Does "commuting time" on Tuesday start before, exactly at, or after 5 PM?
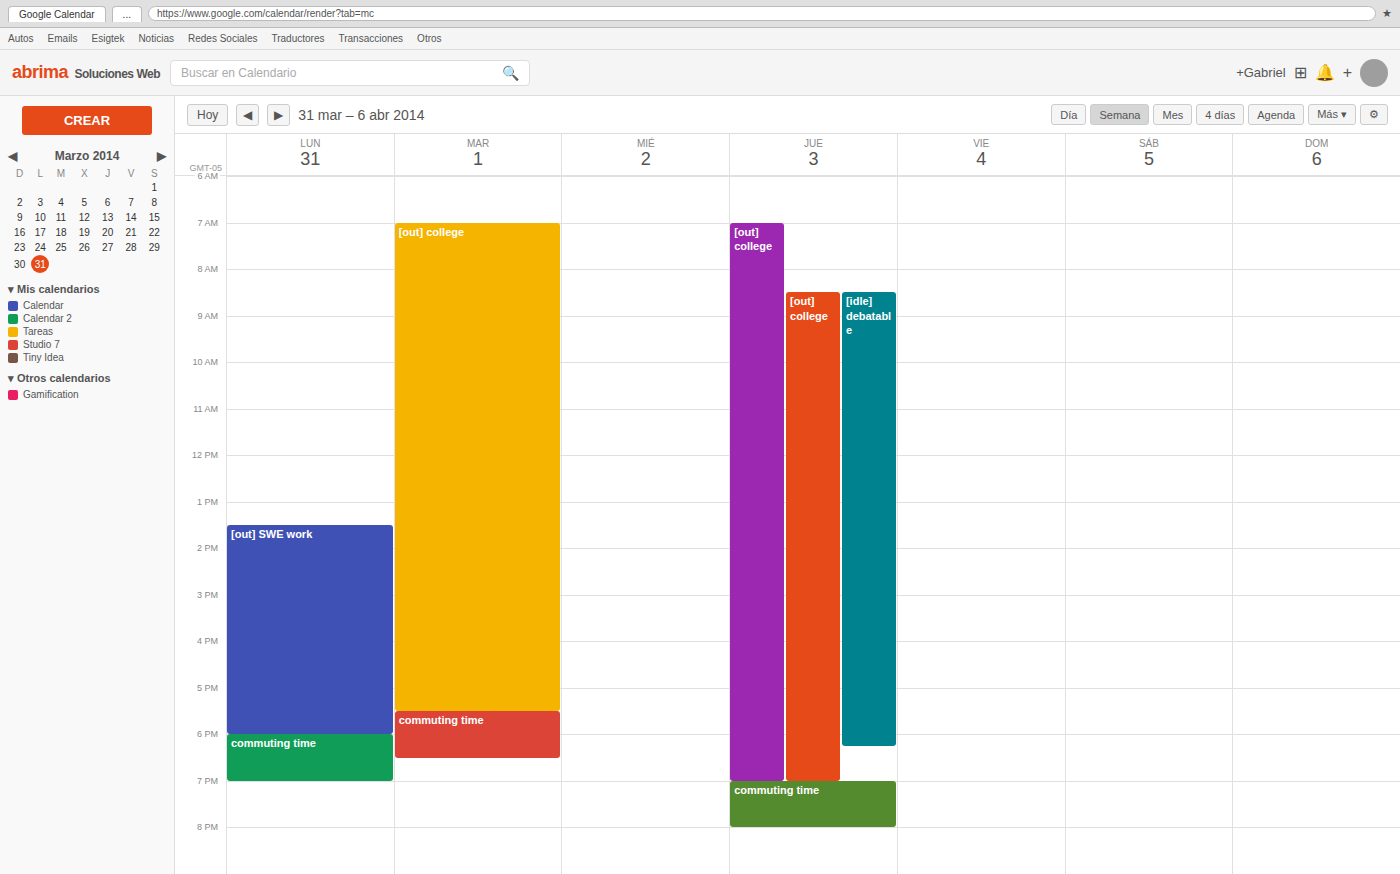
5:30 PM -- after 5 PM, 30 minutes below the 5 PM line.